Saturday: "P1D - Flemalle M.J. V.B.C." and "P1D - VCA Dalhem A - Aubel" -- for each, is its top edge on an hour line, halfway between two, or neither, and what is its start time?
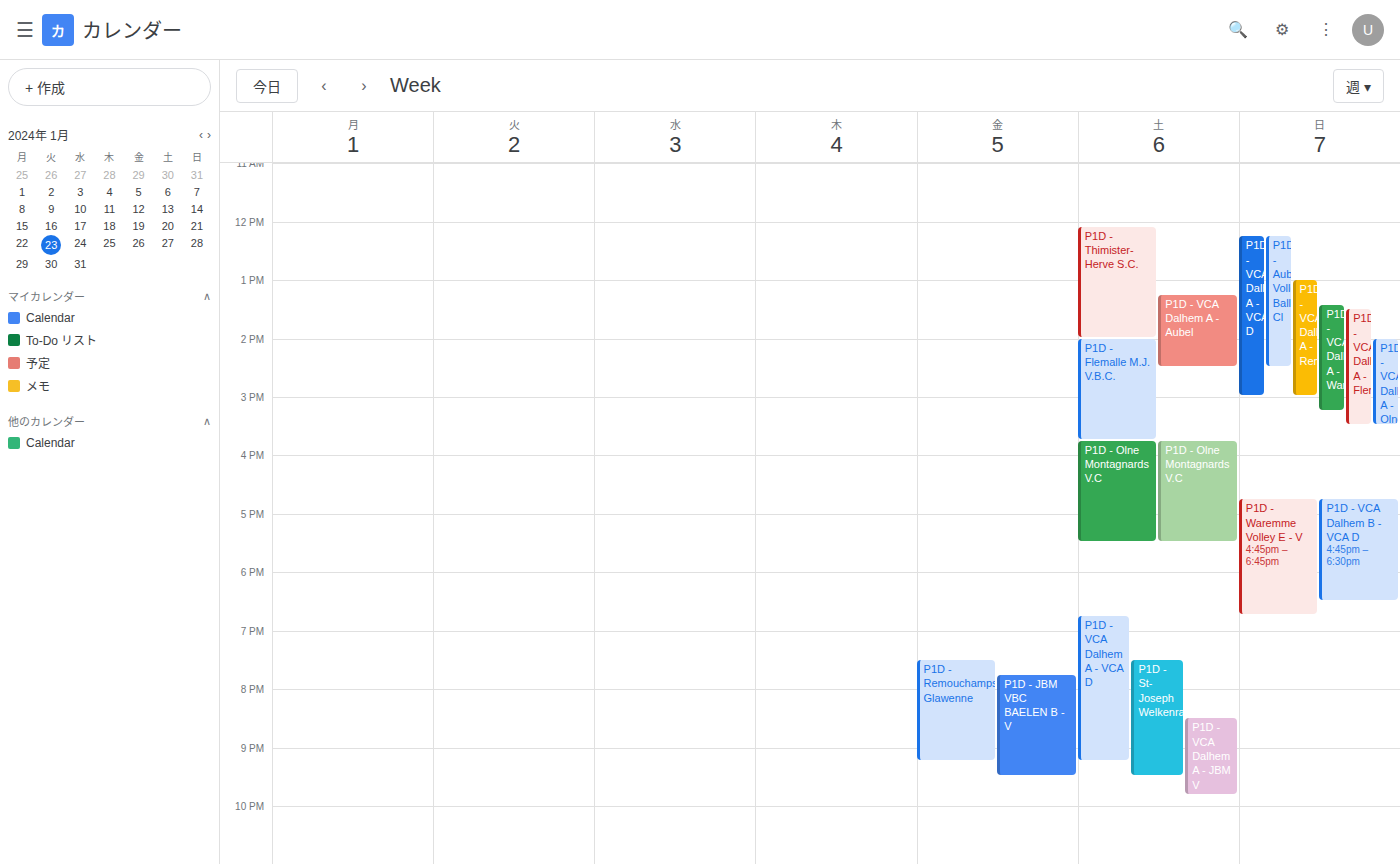
"P1D - Flemalle M.J. V.B.C.": 2:00 PM, exactly on the 2 PM line. "P1D - VCA Dalhem A - Aubel": 1:15 PM, neither: a quarter of the way from the 1 PM line to the 2 PM line.